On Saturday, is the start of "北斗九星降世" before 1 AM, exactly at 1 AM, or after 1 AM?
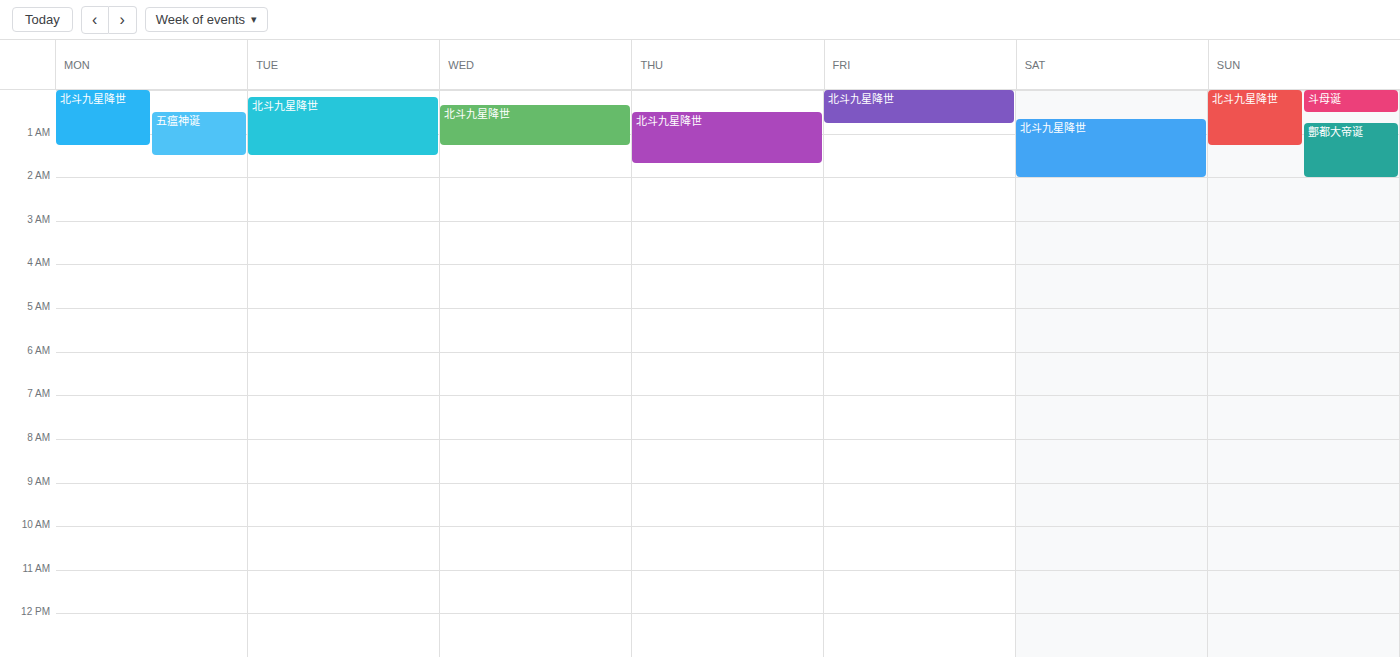
12:40 AM -- before 1 AM, 20 minutes above the 1 AM line.